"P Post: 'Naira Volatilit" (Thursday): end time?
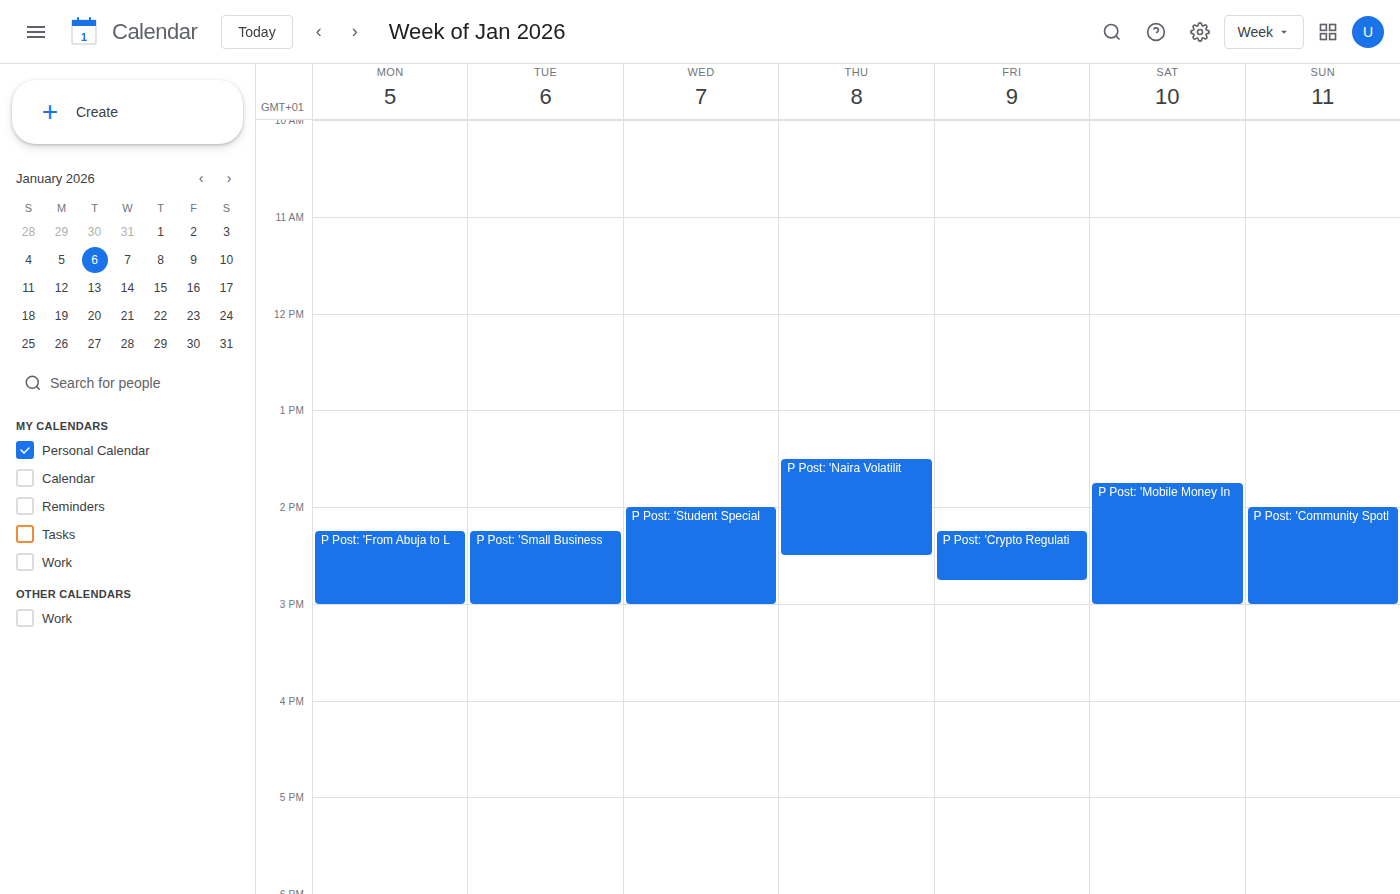
2:30 PM